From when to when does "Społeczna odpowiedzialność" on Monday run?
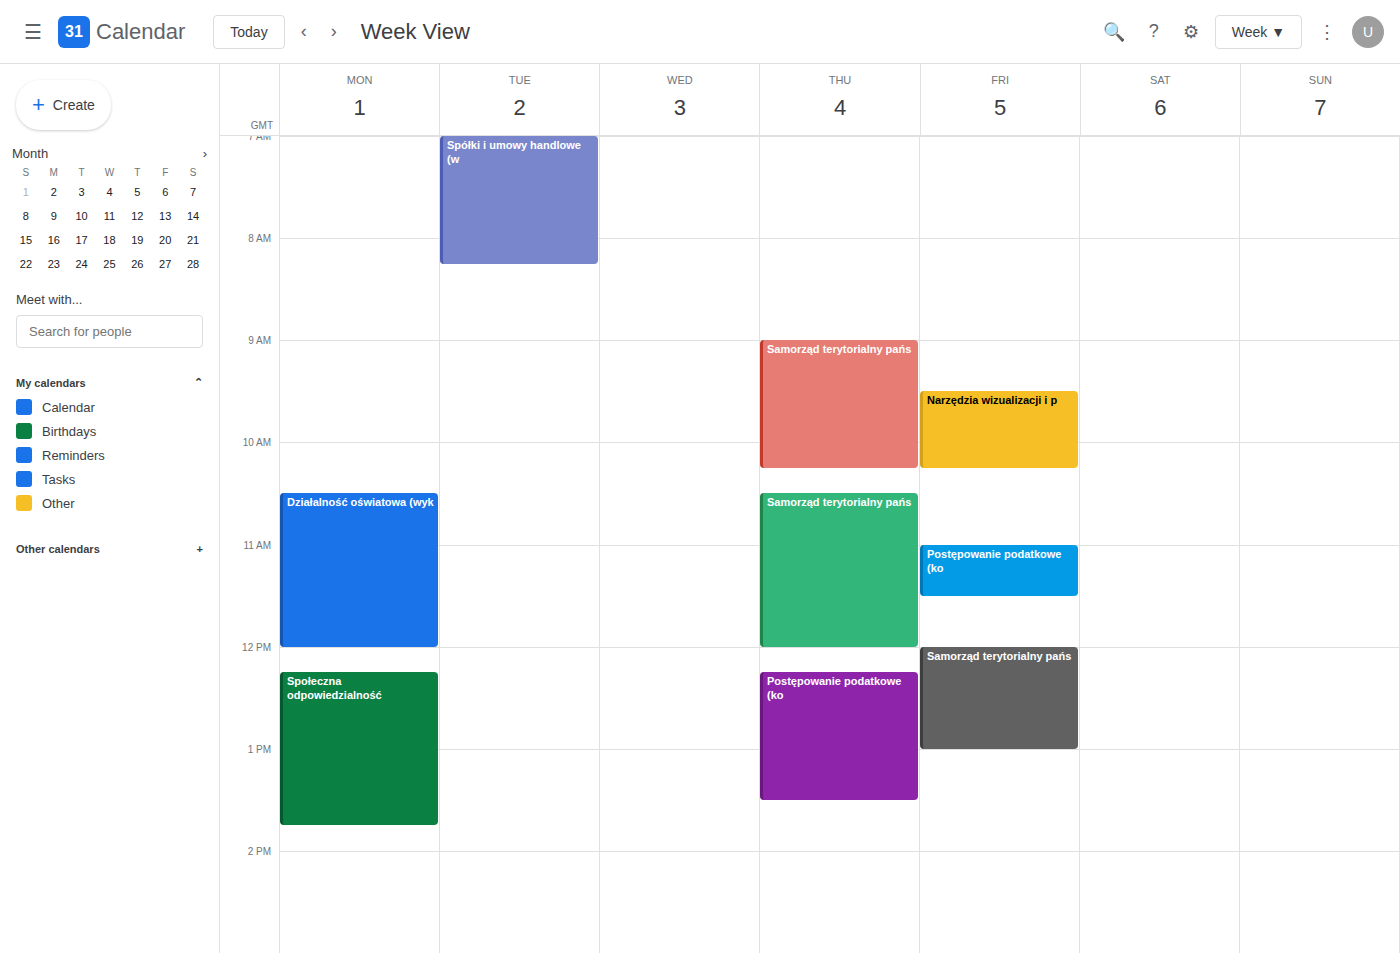
12:15 PM to 1:45 PM